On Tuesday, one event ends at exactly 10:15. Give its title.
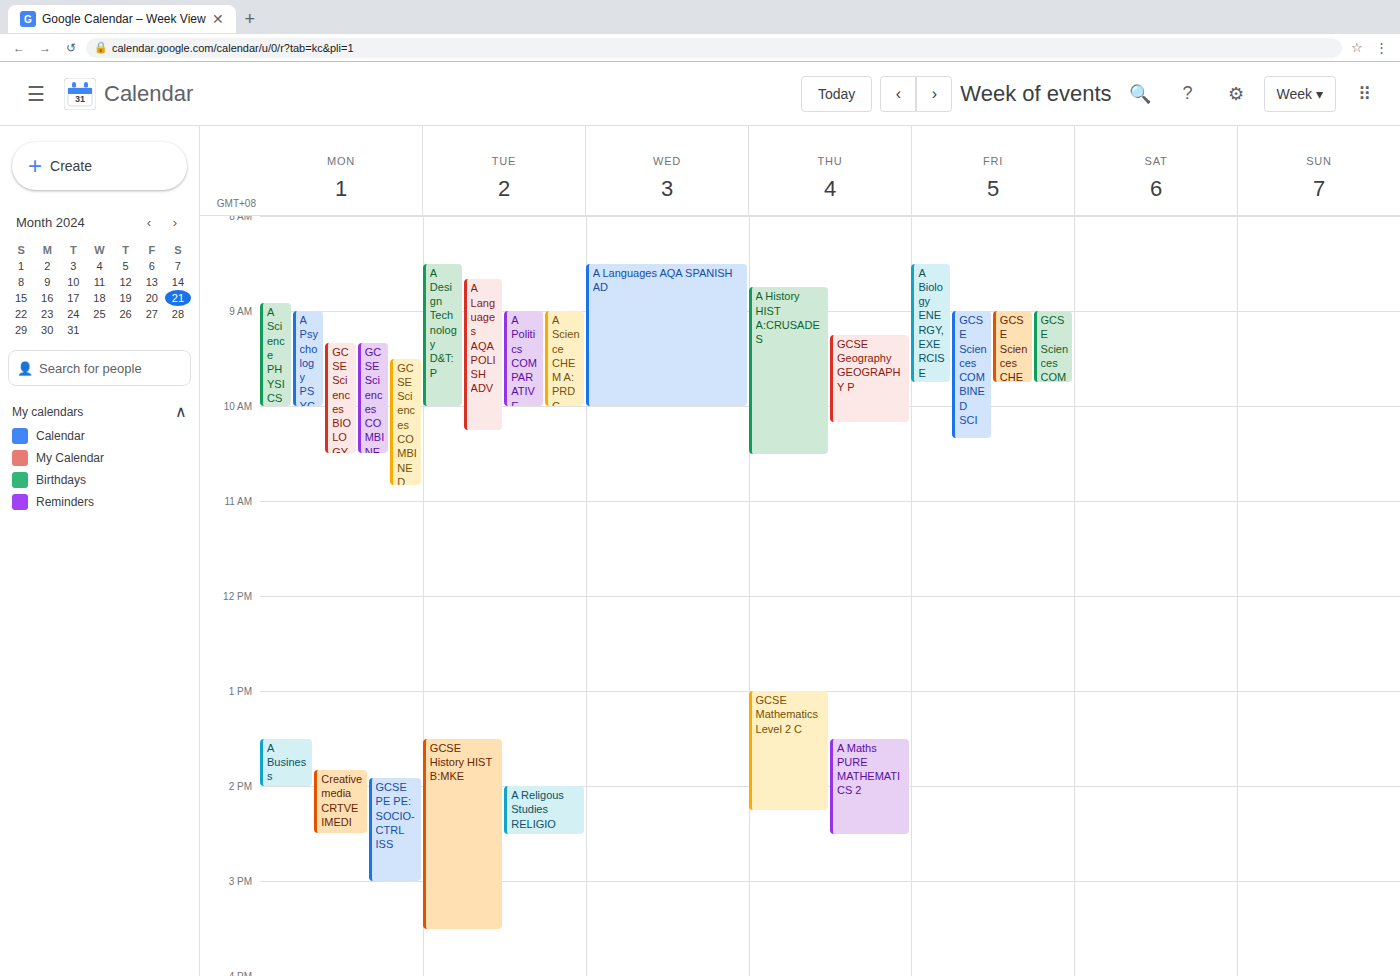
"A Languages AQA POLISH ADV"